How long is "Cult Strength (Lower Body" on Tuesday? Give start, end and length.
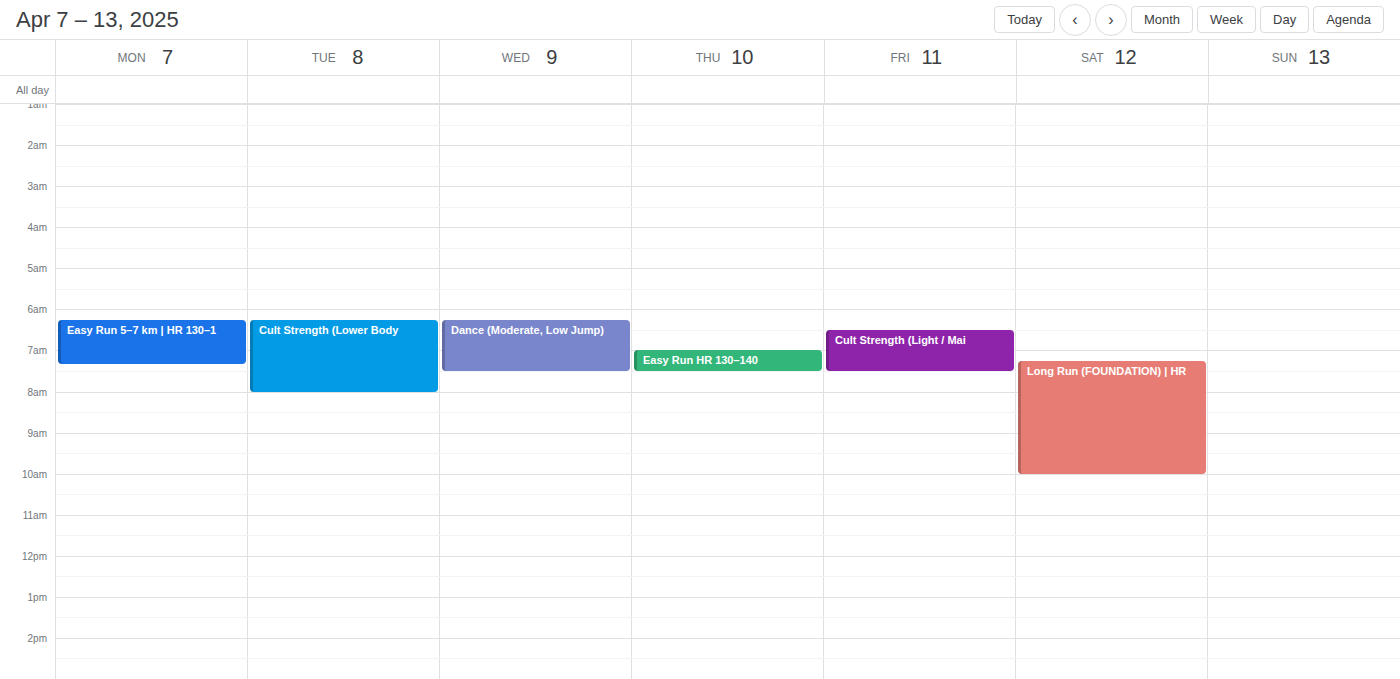
6:15 AM to 8:00 AM, 1 hour 45 minutes